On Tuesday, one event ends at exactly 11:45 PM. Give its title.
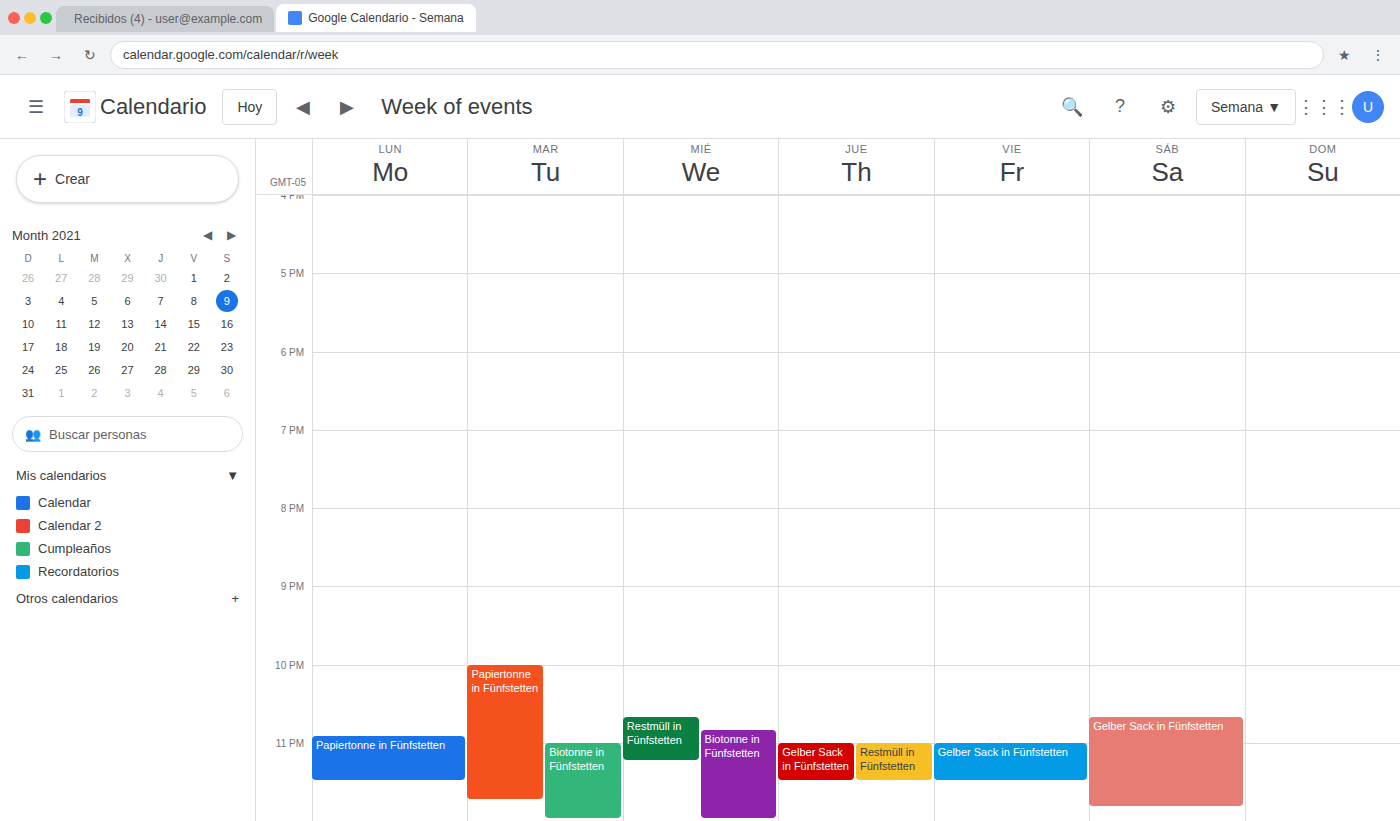
"Papiertonne in Fünfstetten"